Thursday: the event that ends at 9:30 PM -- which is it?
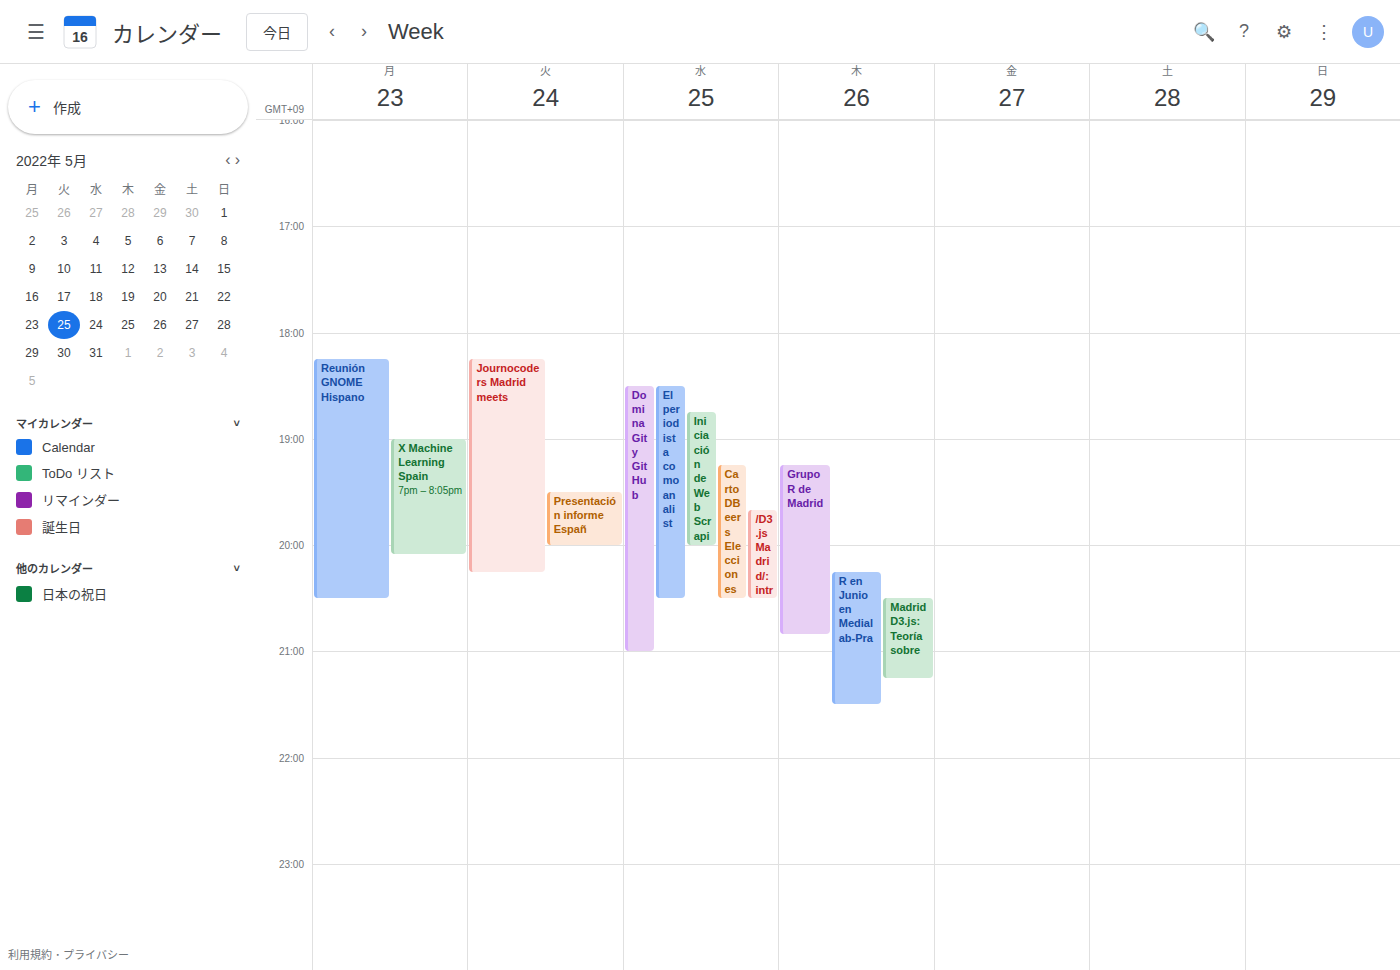
"R en Junio en Medialab-Pra"